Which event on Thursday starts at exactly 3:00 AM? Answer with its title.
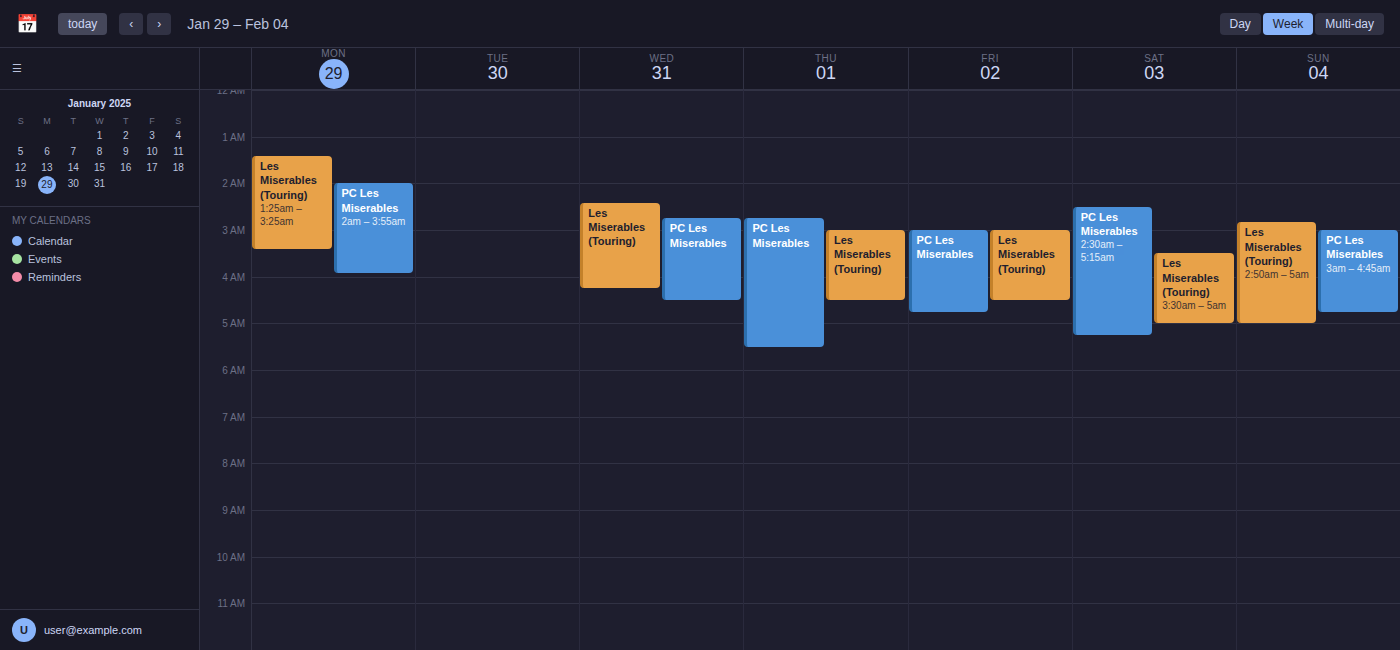
"Les Miserables (Touring)"